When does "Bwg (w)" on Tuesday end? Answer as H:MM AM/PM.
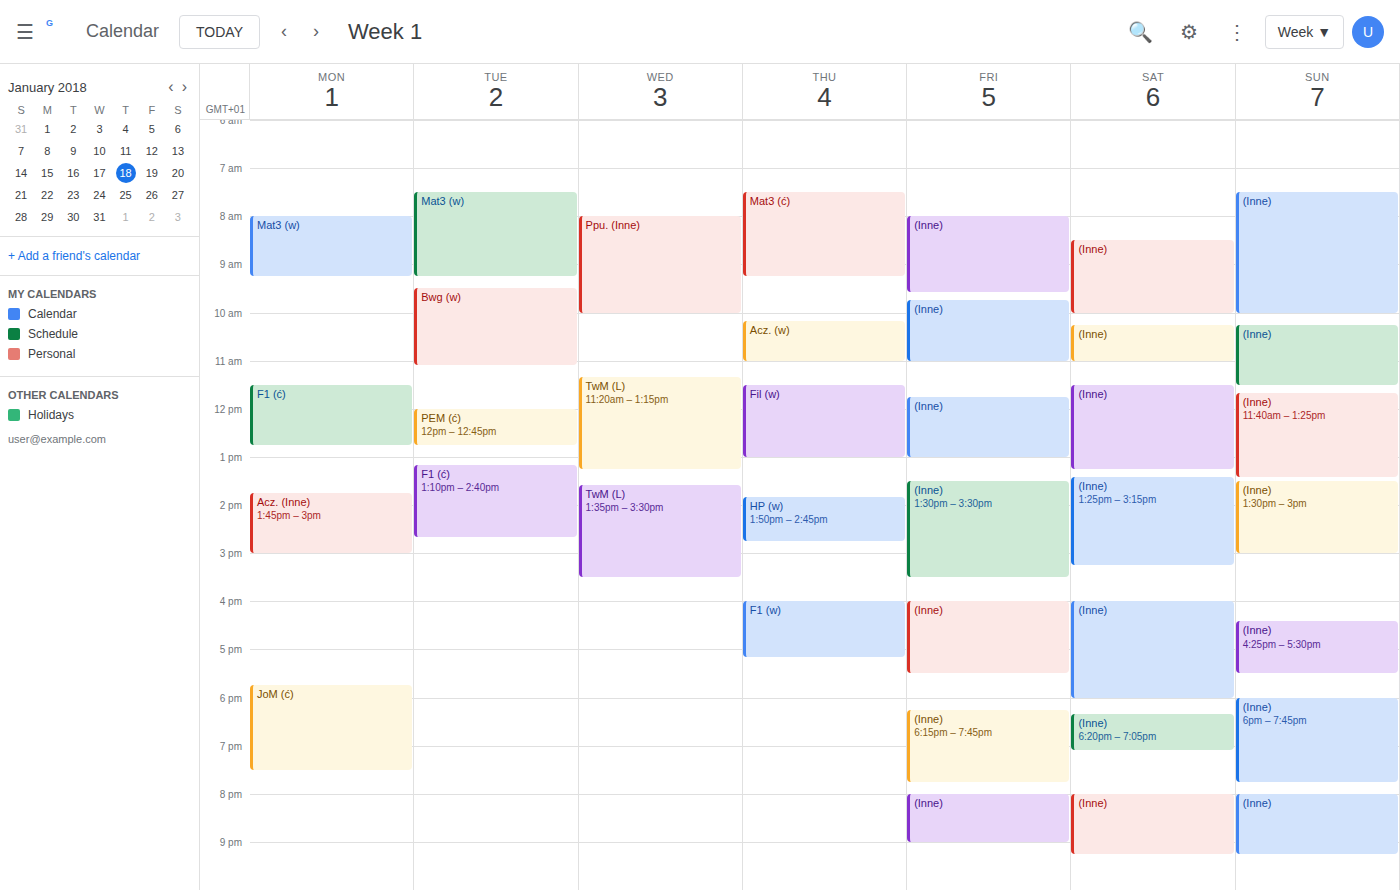
11:05 AM